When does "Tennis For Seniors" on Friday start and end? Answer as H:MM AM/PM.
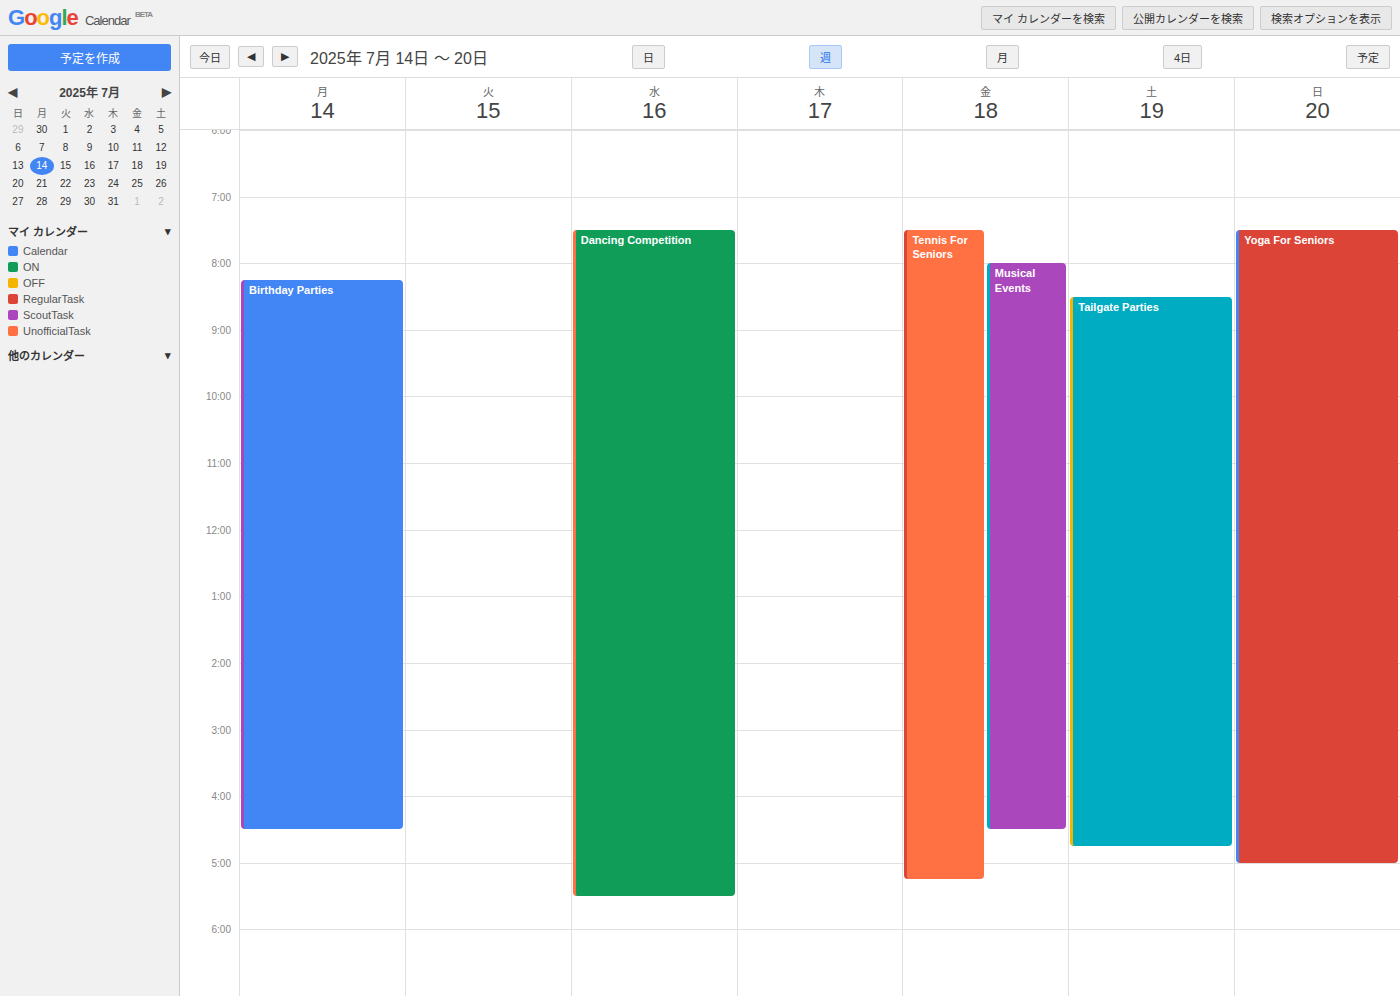
7:30 AM to 5:15 PM